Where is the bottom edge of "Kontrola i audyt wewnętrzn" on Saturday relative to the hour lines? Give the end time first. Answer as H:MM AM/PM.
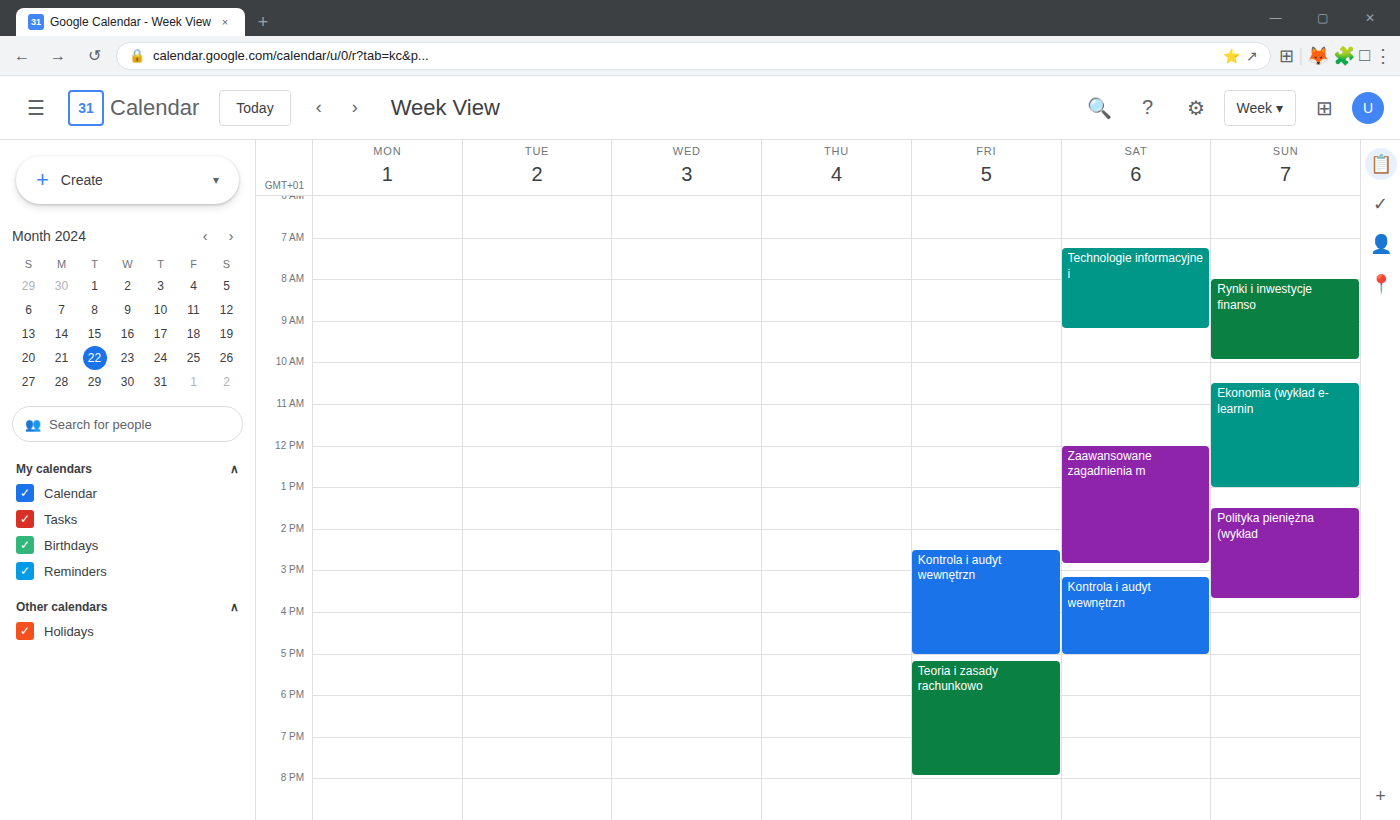
5:00 PM -- exactly on the 5 PM line.